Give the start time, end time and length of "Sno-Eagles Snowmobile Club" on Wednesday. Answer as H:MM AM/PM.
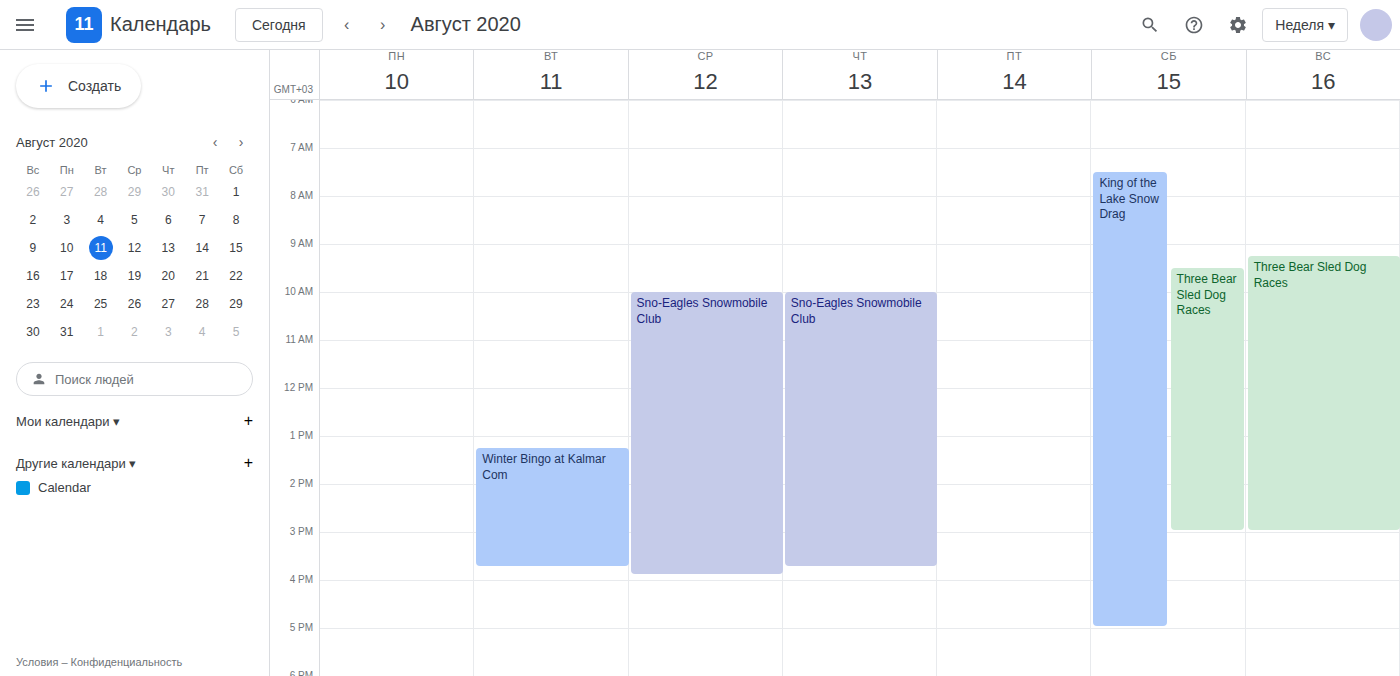
10:00 AM to 3:55 PM, 5 hours 55 minutes